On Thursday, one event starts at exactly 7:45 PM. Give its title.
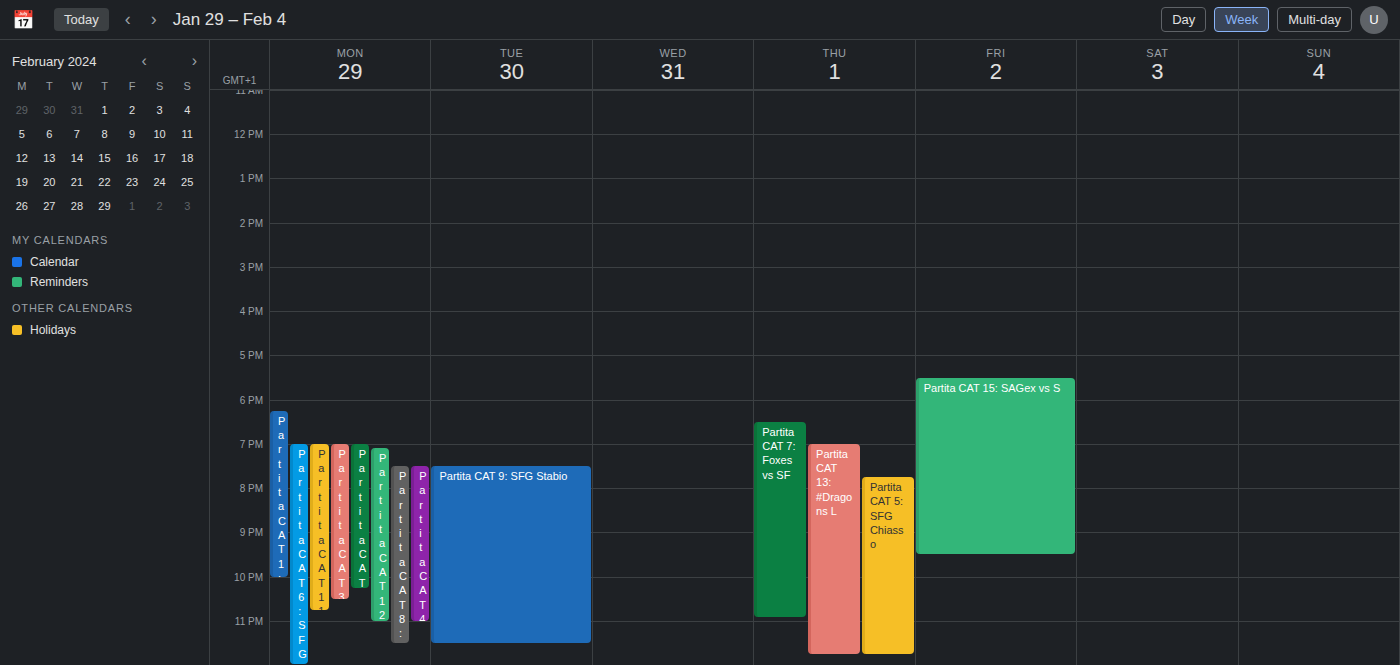
"Partita CAT 5: SFG Chiasso"